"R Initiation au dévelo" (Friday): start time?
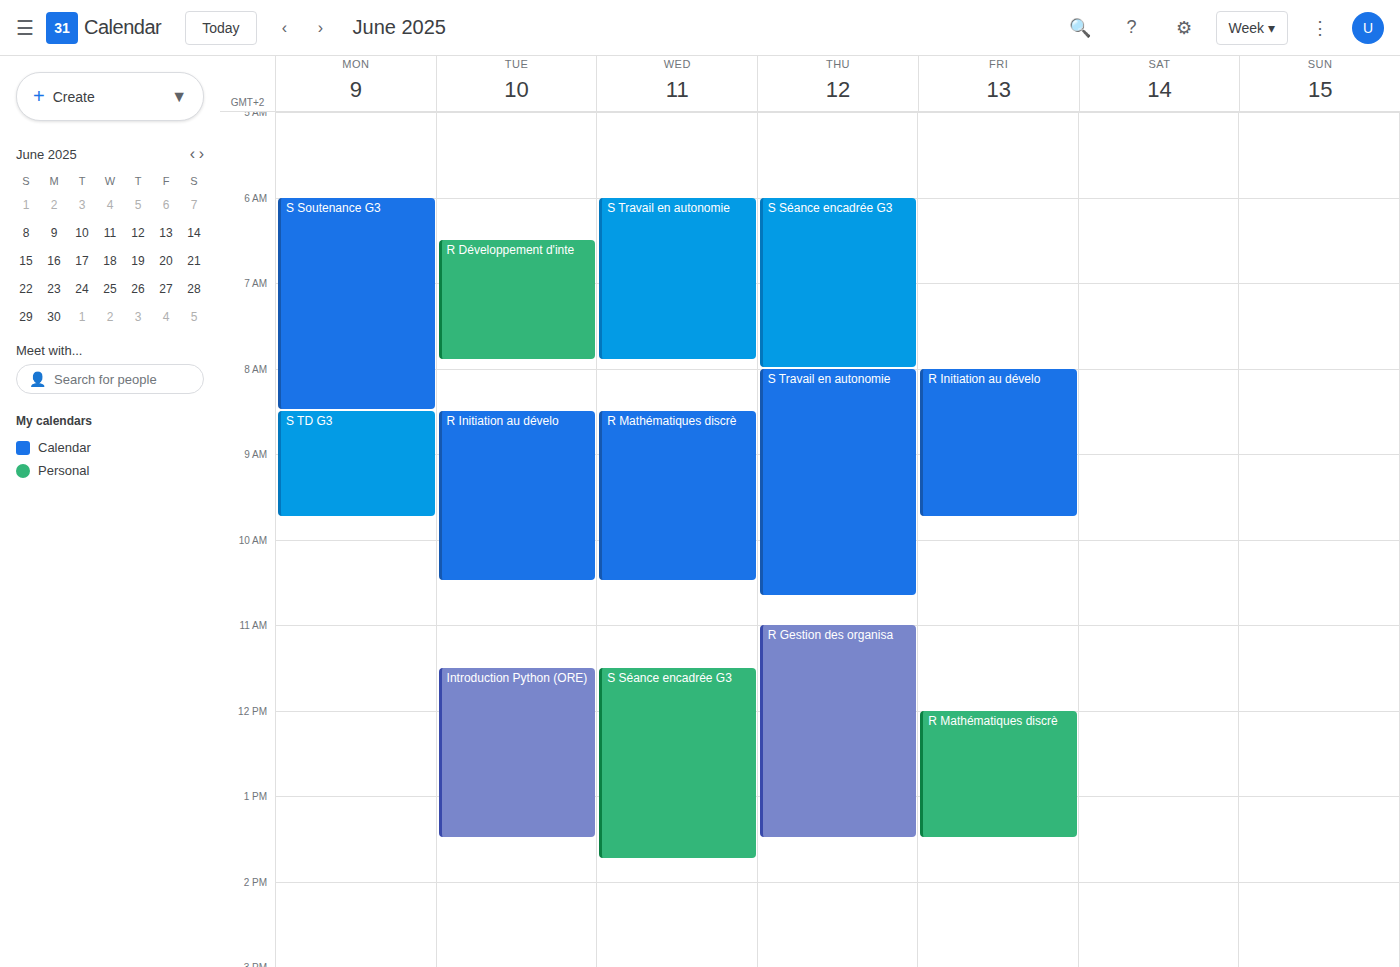
8:00 AM